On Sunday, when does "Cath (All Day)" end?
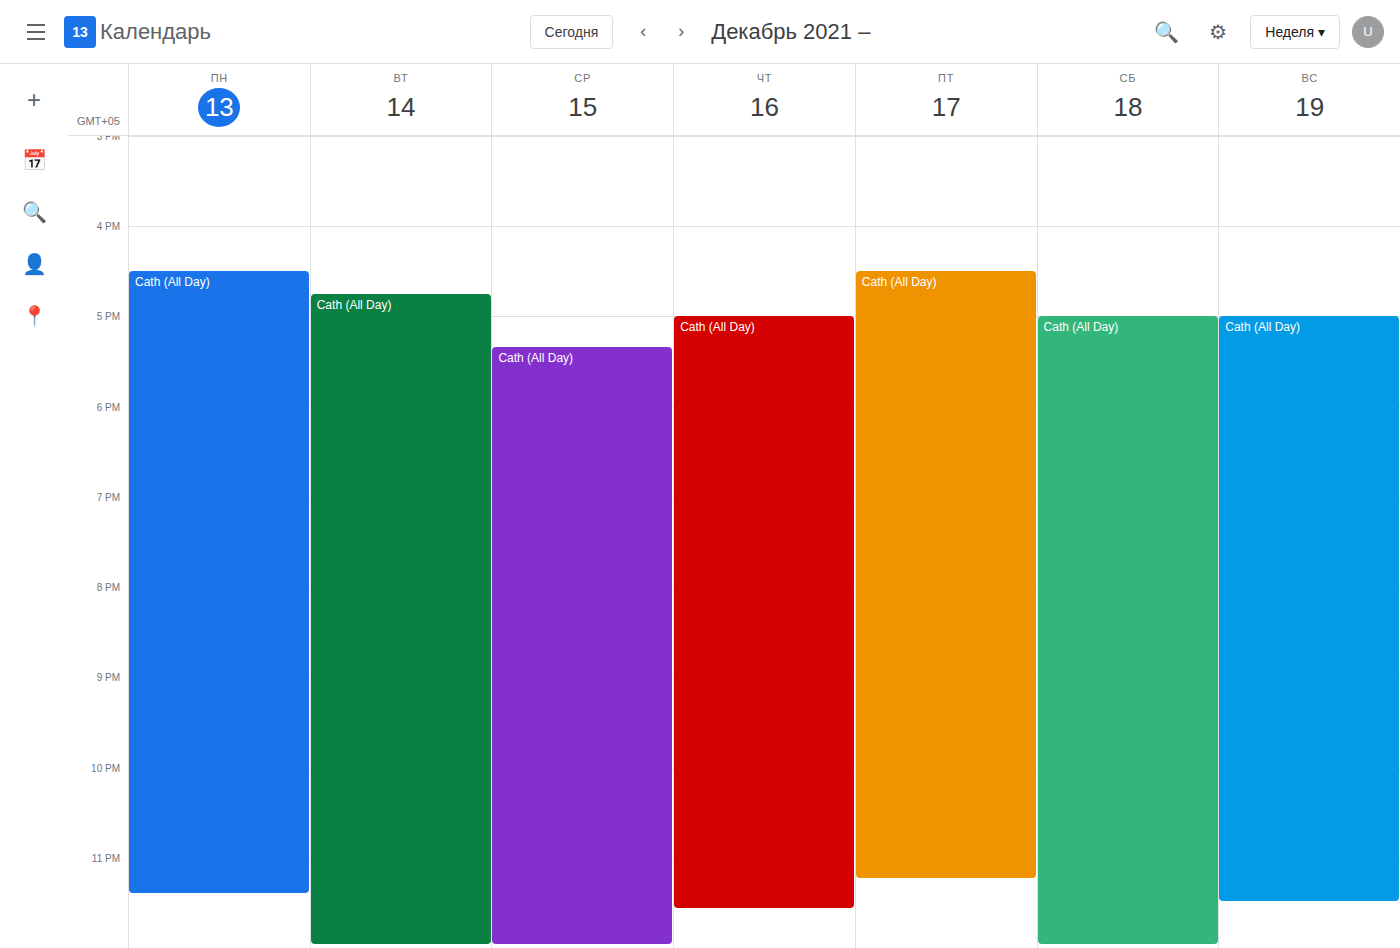
11:30 PM